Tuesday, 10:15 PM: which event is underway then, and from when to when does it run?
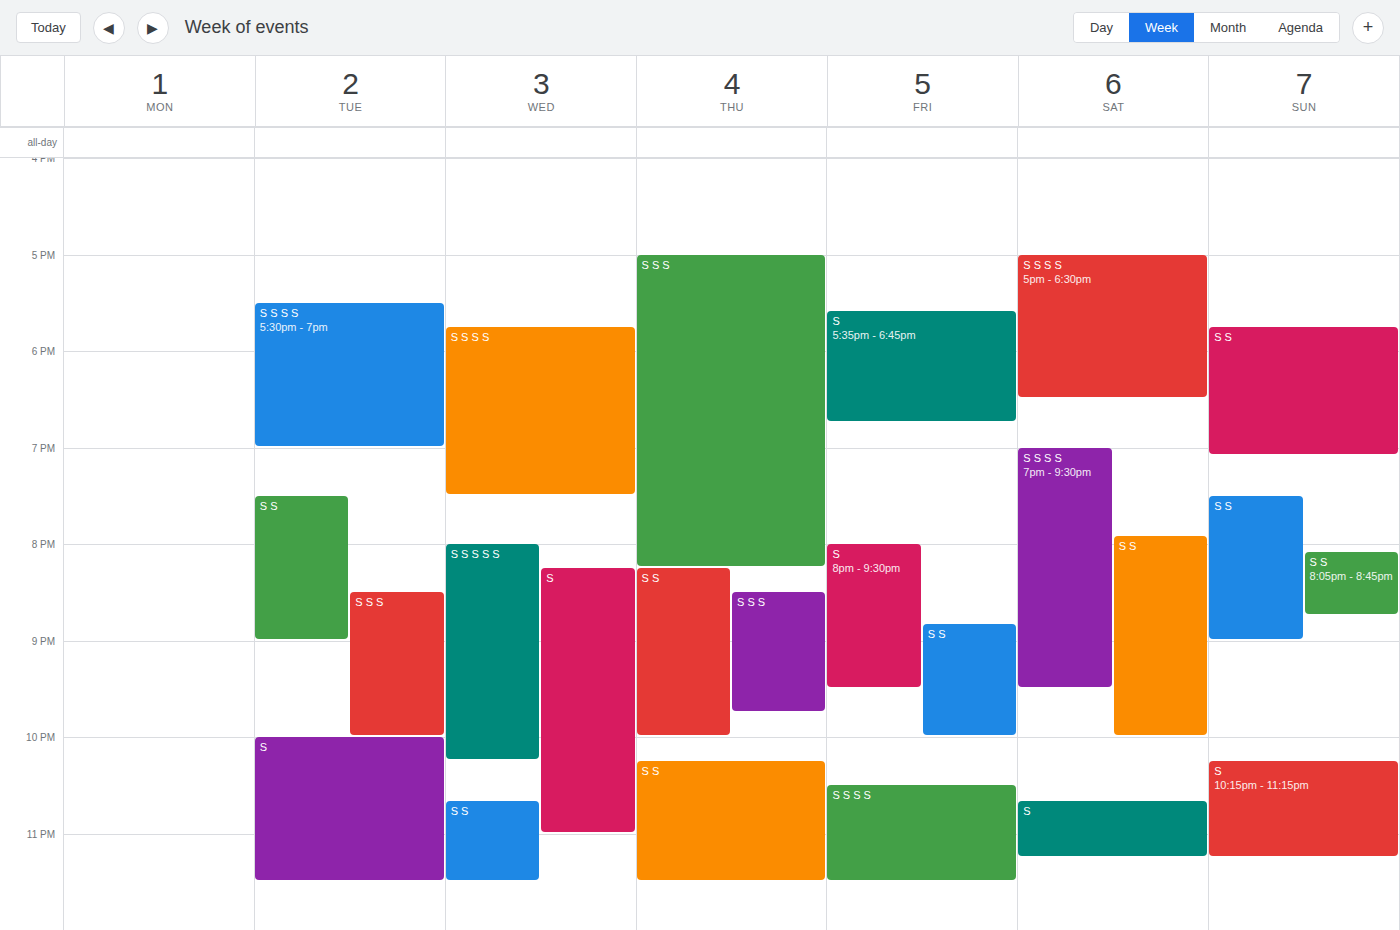
"S", 10:00 PM to 11:30 PM